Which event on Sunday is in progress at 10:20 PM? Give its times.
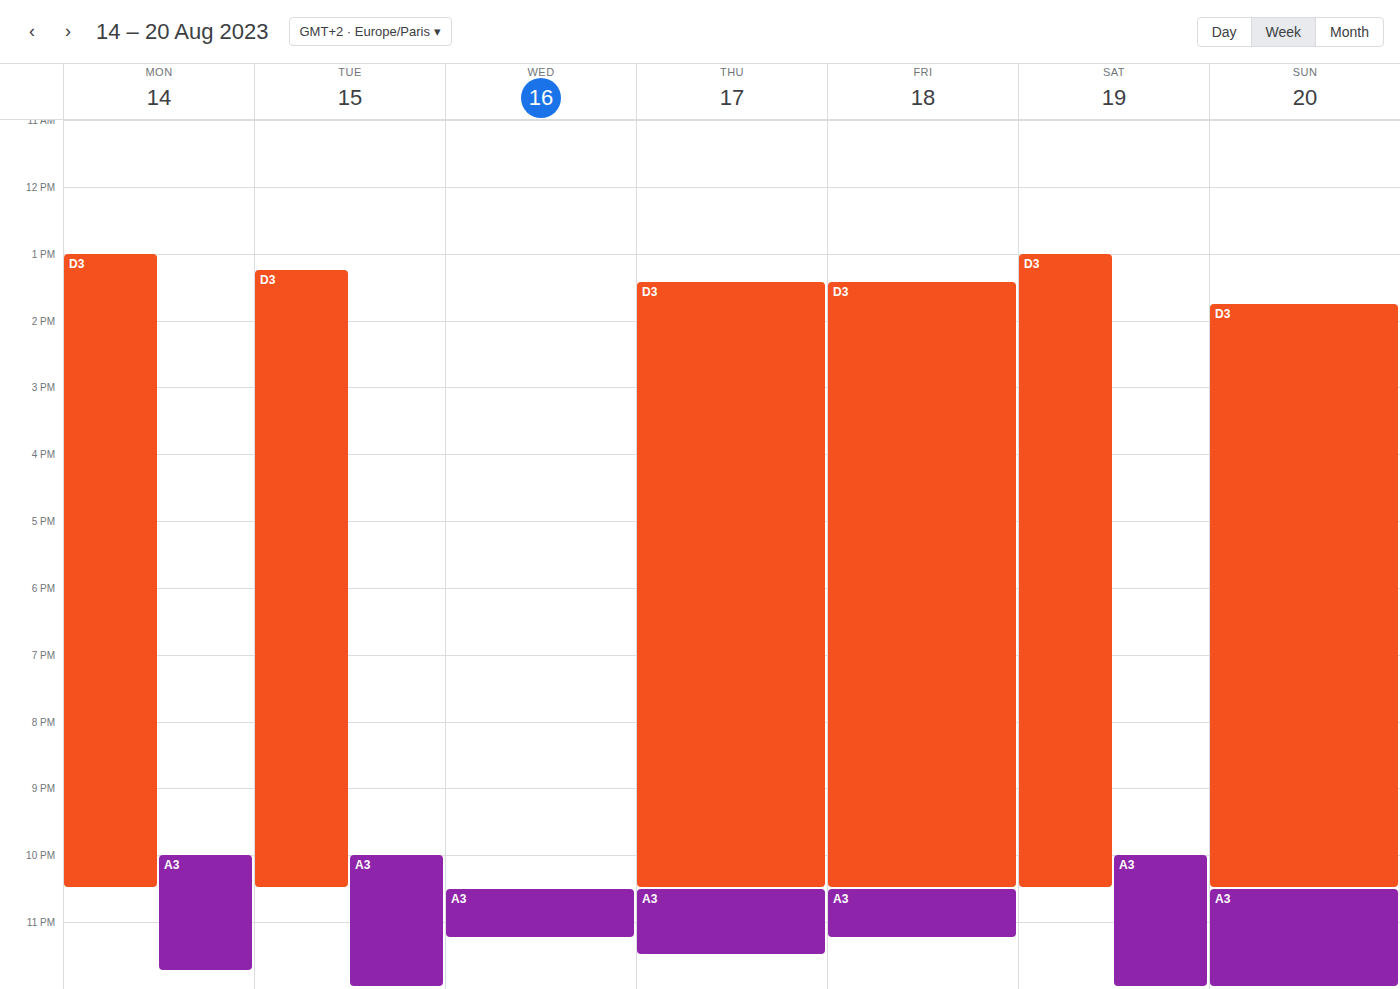
"D3", 1:45 PM to 10:30 PM